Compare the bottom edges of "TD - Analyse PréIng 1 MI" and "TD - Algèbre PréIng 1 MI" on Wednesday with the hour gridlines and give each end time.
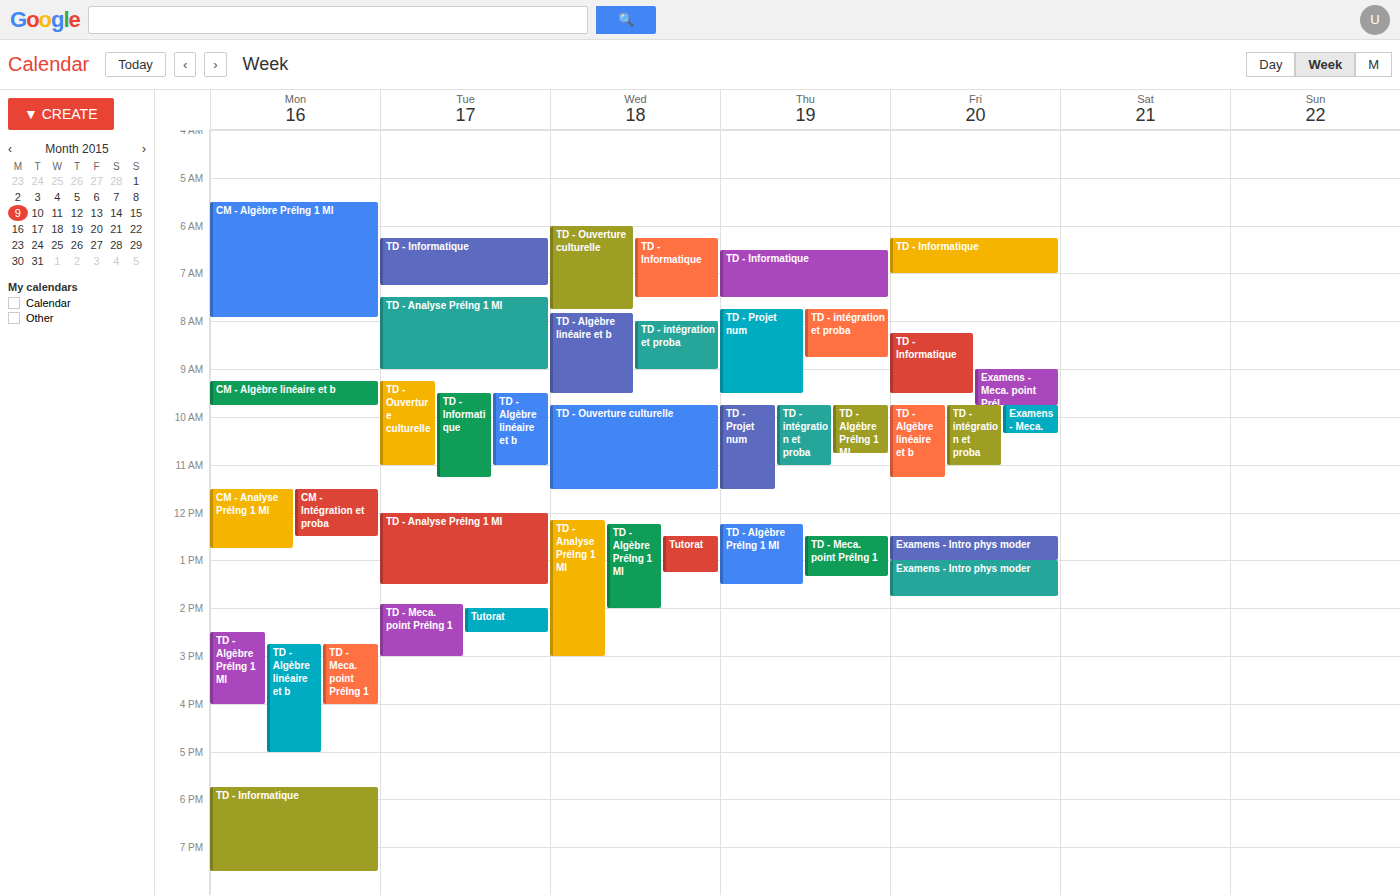
"TD - Analyse PréIng 1 MI": 3:00 PM, exactly on the 3 PM line. "TD - Algèbre PréIng 1 MI": 2:00 PM, exactly on the 2 PM line.